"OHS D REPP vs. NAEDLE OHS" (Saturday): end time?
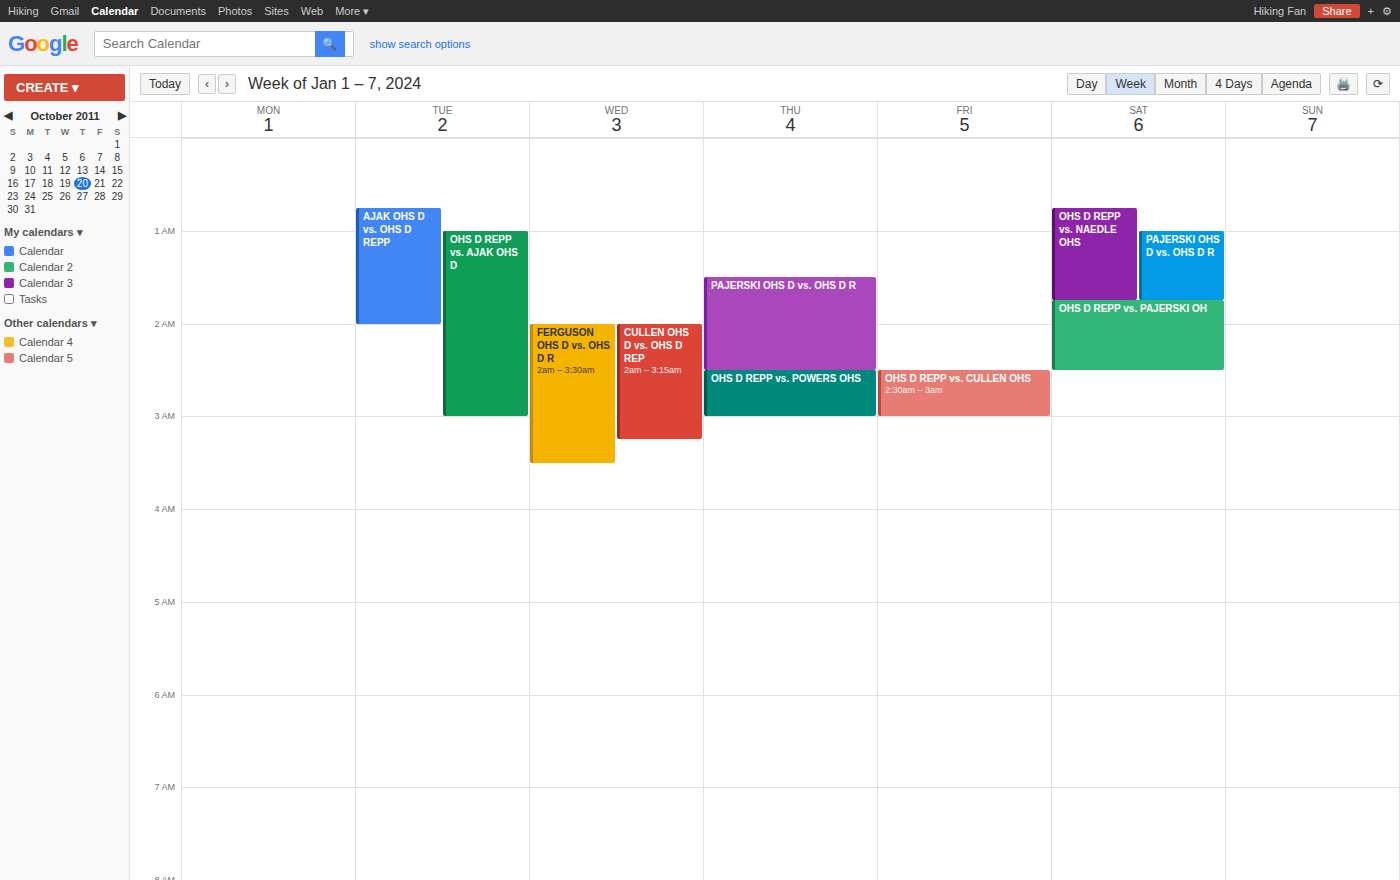
1:45 AM